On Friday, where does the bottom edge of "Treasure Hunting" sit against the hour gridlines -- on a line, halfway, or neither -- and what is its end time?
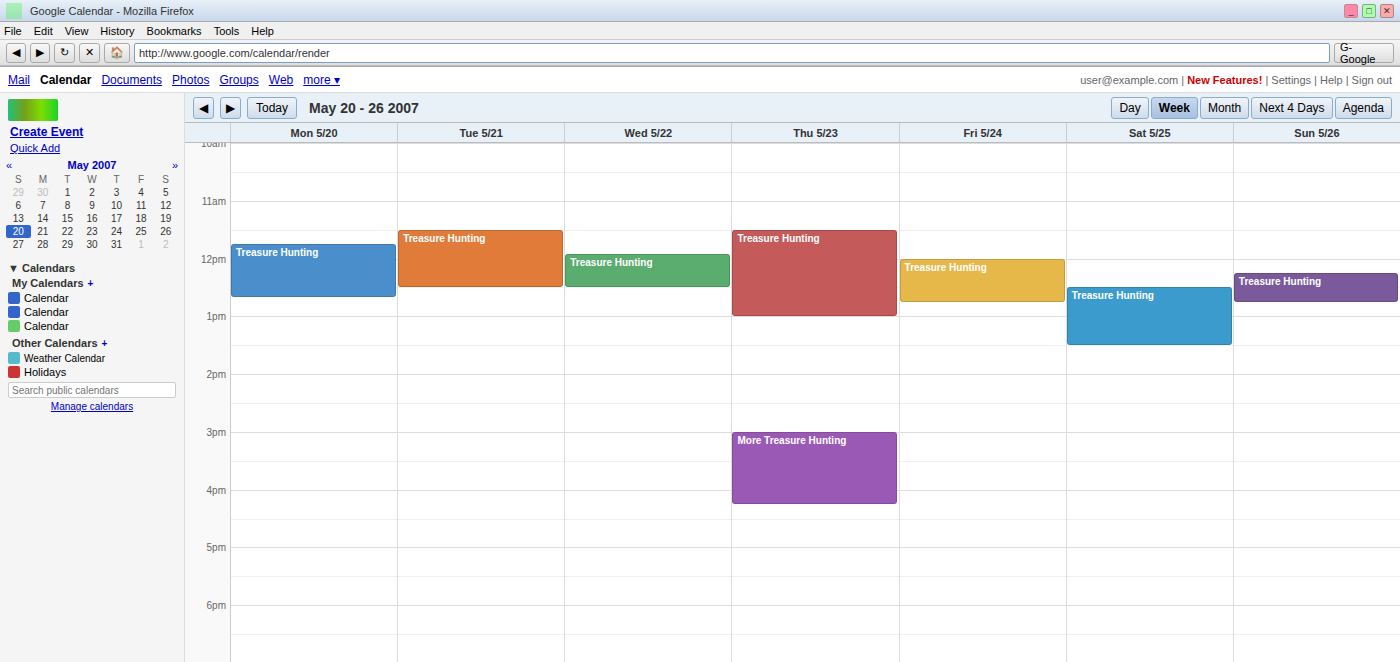
12:45 PM -- neither: three quarters of the way from the 12 PM line to the 1 PM line.